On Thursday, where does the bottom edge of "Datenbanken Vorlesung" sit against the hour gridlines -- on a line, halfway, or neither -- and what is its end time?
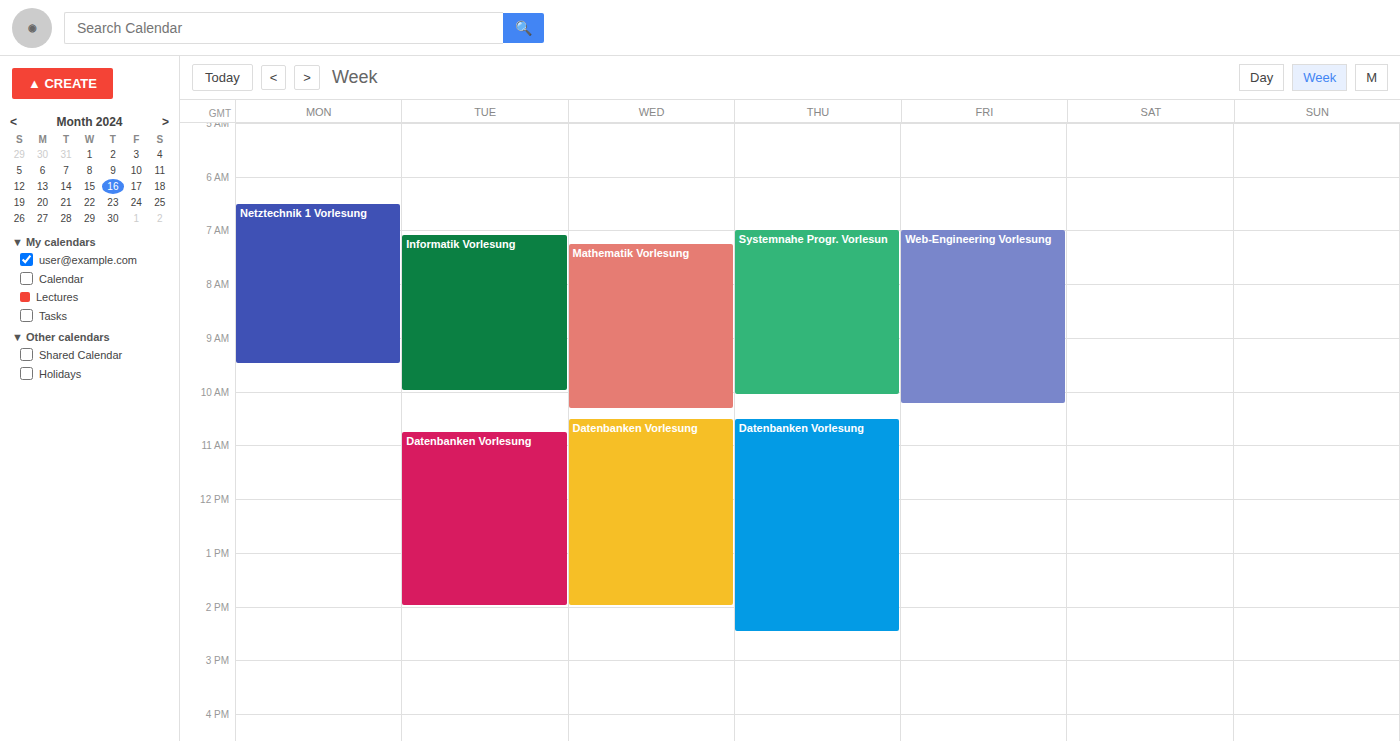
2:30 PM -- halfway between the 2 PM and 3 PM lines.